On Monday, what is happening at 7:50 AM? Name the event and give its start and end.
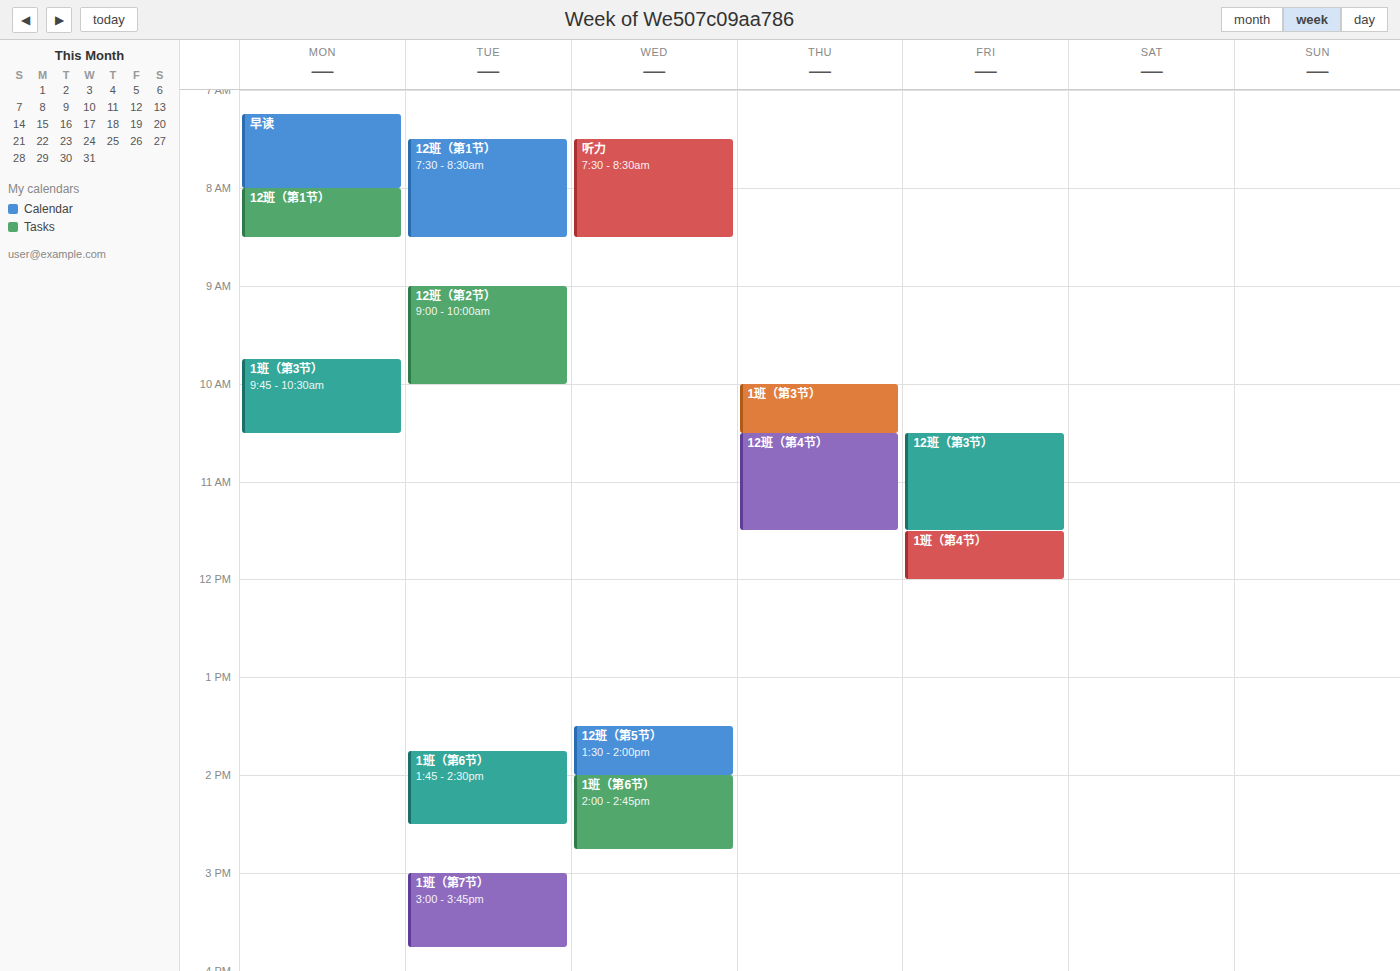
"早读", 7:15 AM to 8:00 AM